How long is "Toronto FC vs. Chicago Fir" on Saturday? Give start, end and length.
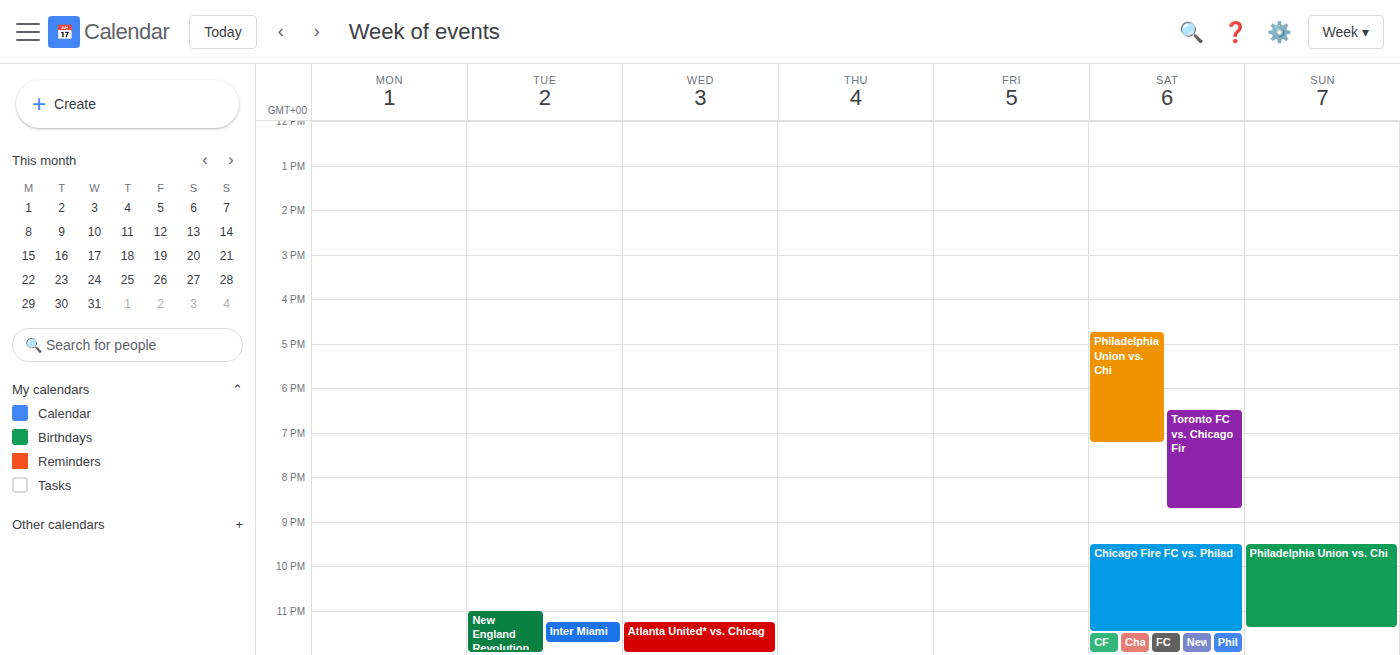
6:30 PM to 8:45 PM, 2 hours 15 minutes